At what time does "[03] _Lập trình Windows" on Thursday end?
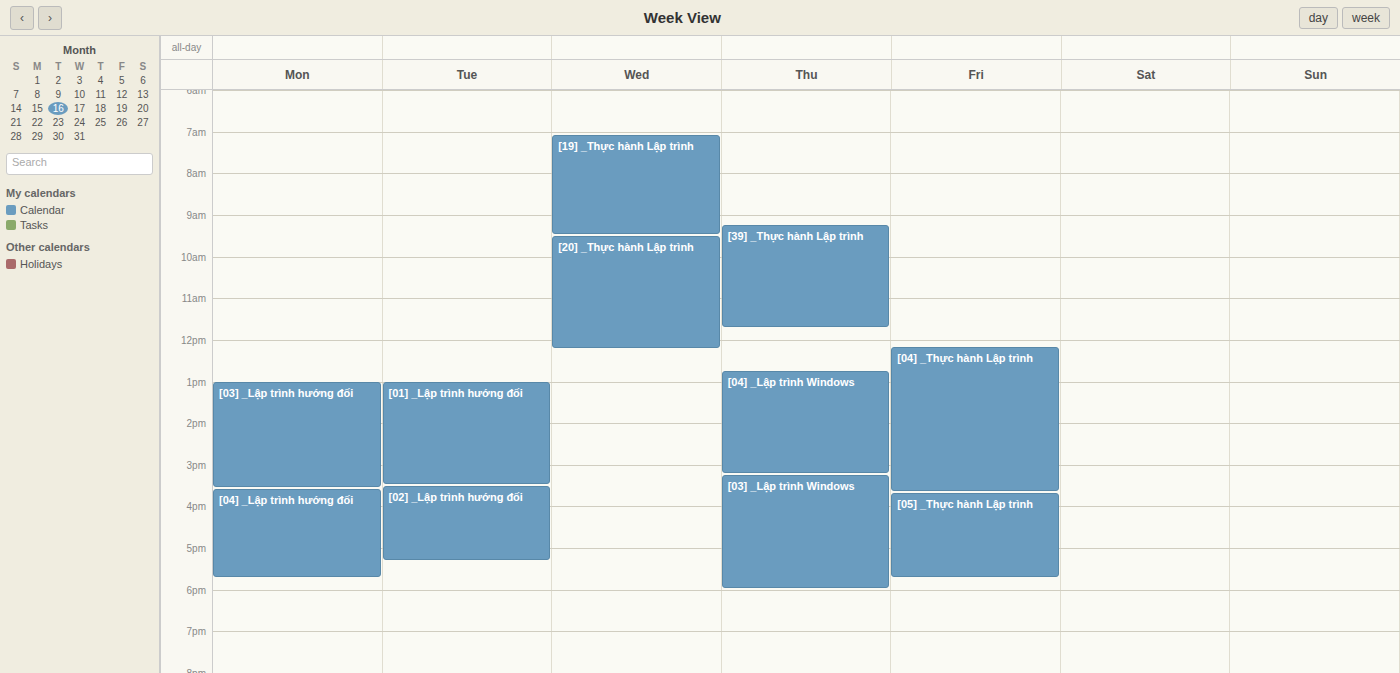
18:00